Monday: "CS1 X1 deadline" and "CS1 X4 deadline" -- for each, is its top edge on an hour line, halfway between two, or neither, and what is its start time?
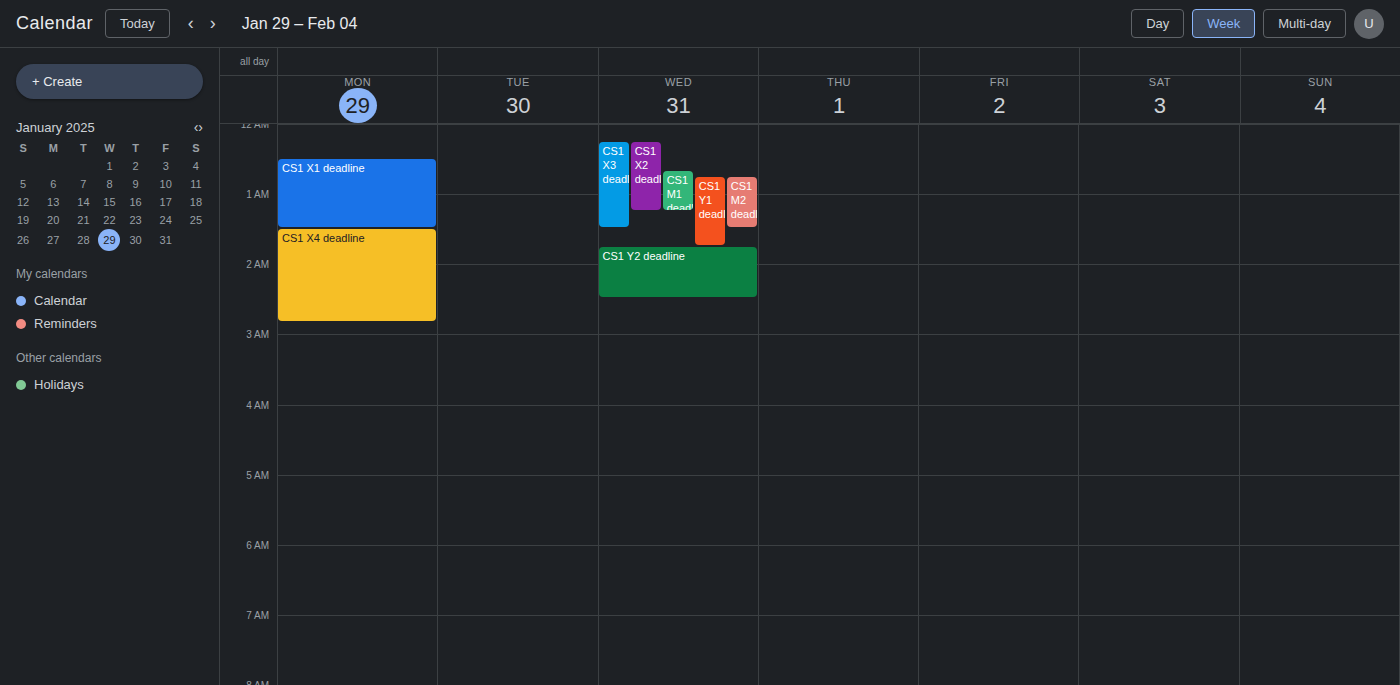
"CS1 X1 deadline": 12:30 AM, halfway between the 12 AM and 1 AM lines. "CS1 X4 deadline": 1:30 AM, halfway between the 1 AM and 2 AM lines.